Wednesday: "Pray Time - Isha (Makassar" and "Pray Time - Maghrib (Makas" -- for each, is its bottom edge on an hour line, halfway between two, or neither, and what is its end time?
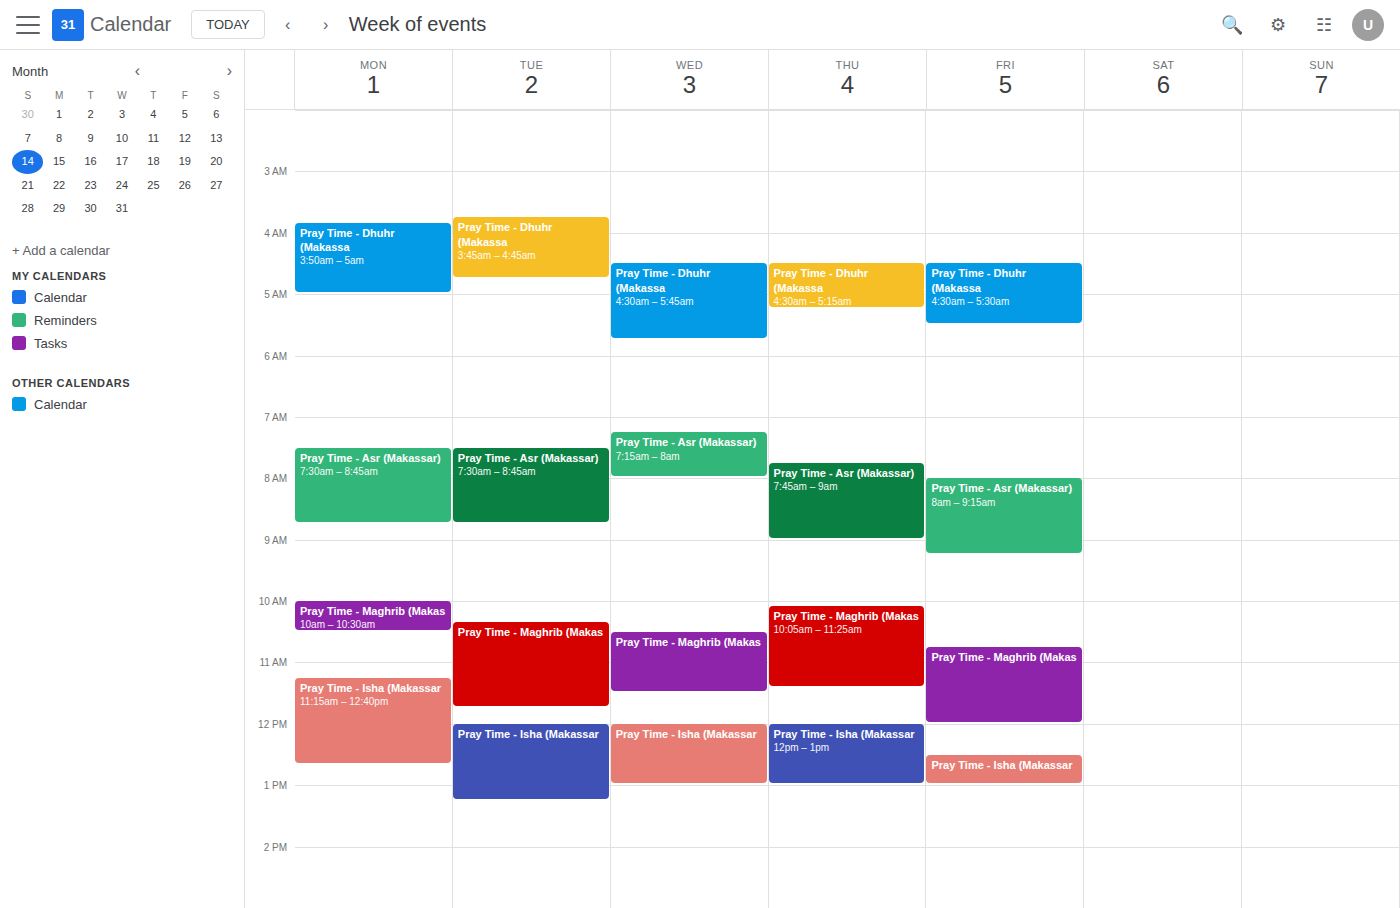
"Pray Time - Isha (Makassar": 1:00 PM, exactly on the 1 PM line. "Pray Time - Maghrib (Makas": 11:30 AM, halfway between the 11 AM and 12 PM lines.